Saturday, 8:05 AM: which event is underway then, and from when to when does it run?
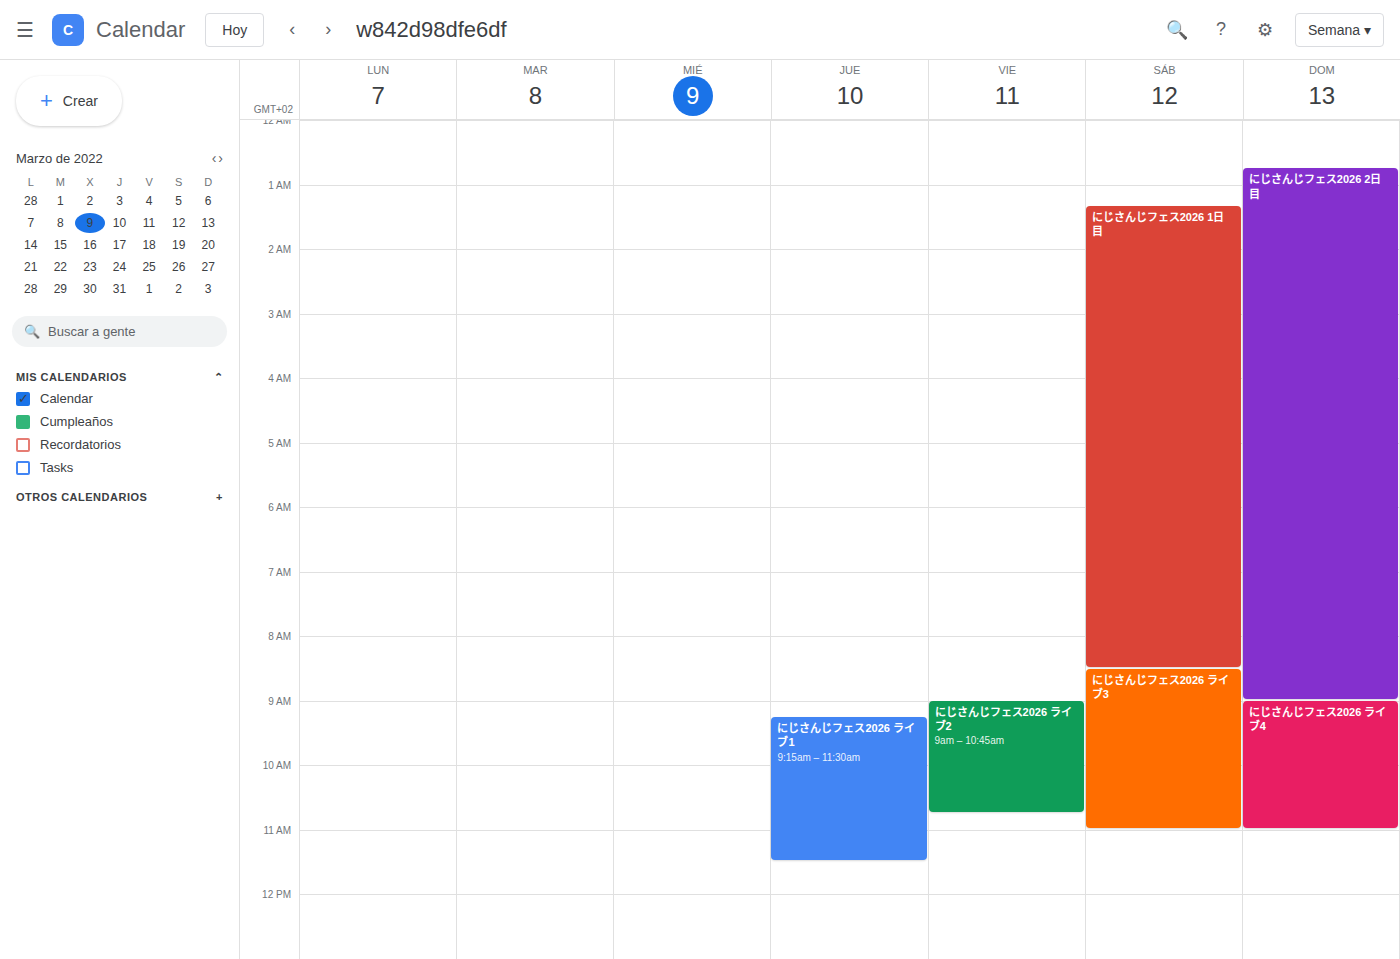
"にじさんじフェス2026 1日目", 1:20 AM to 8:30 AM